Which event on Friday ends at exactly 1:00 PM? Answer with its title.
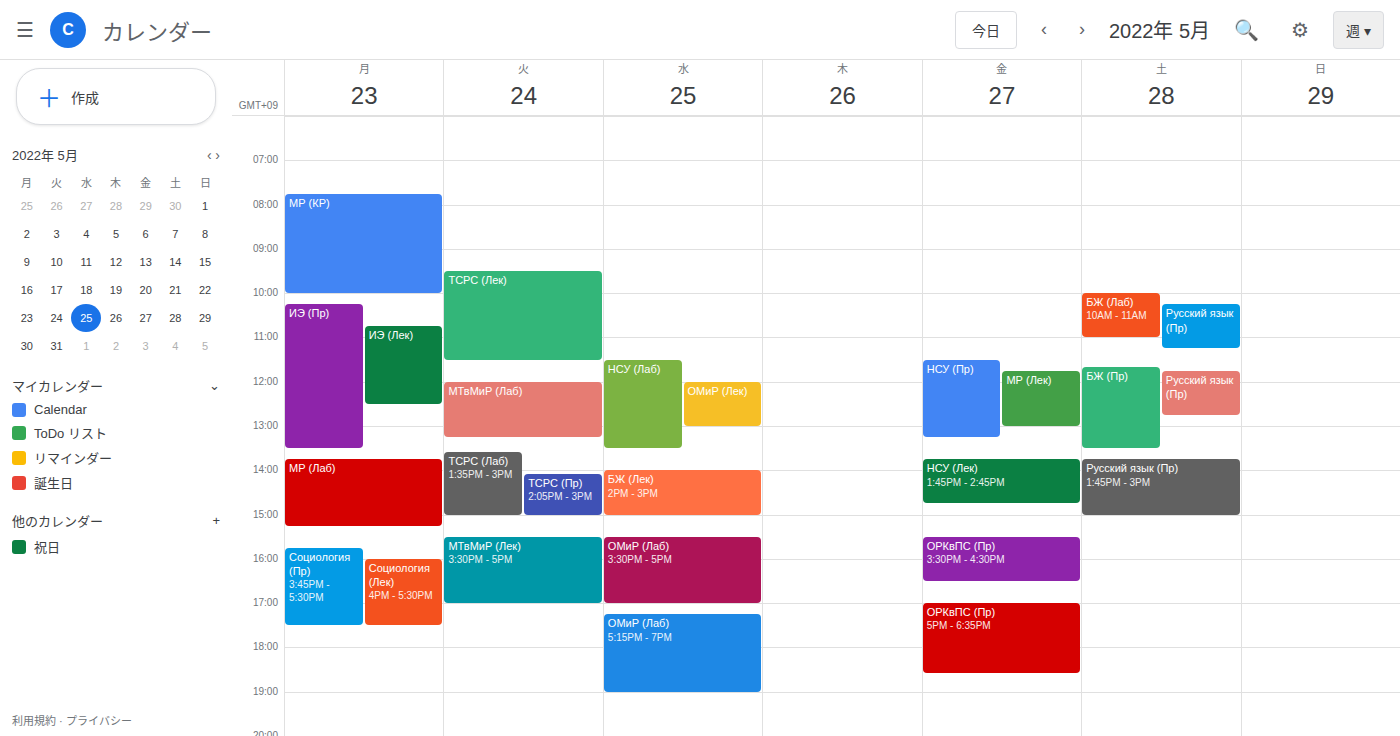
"МР (Лек)"